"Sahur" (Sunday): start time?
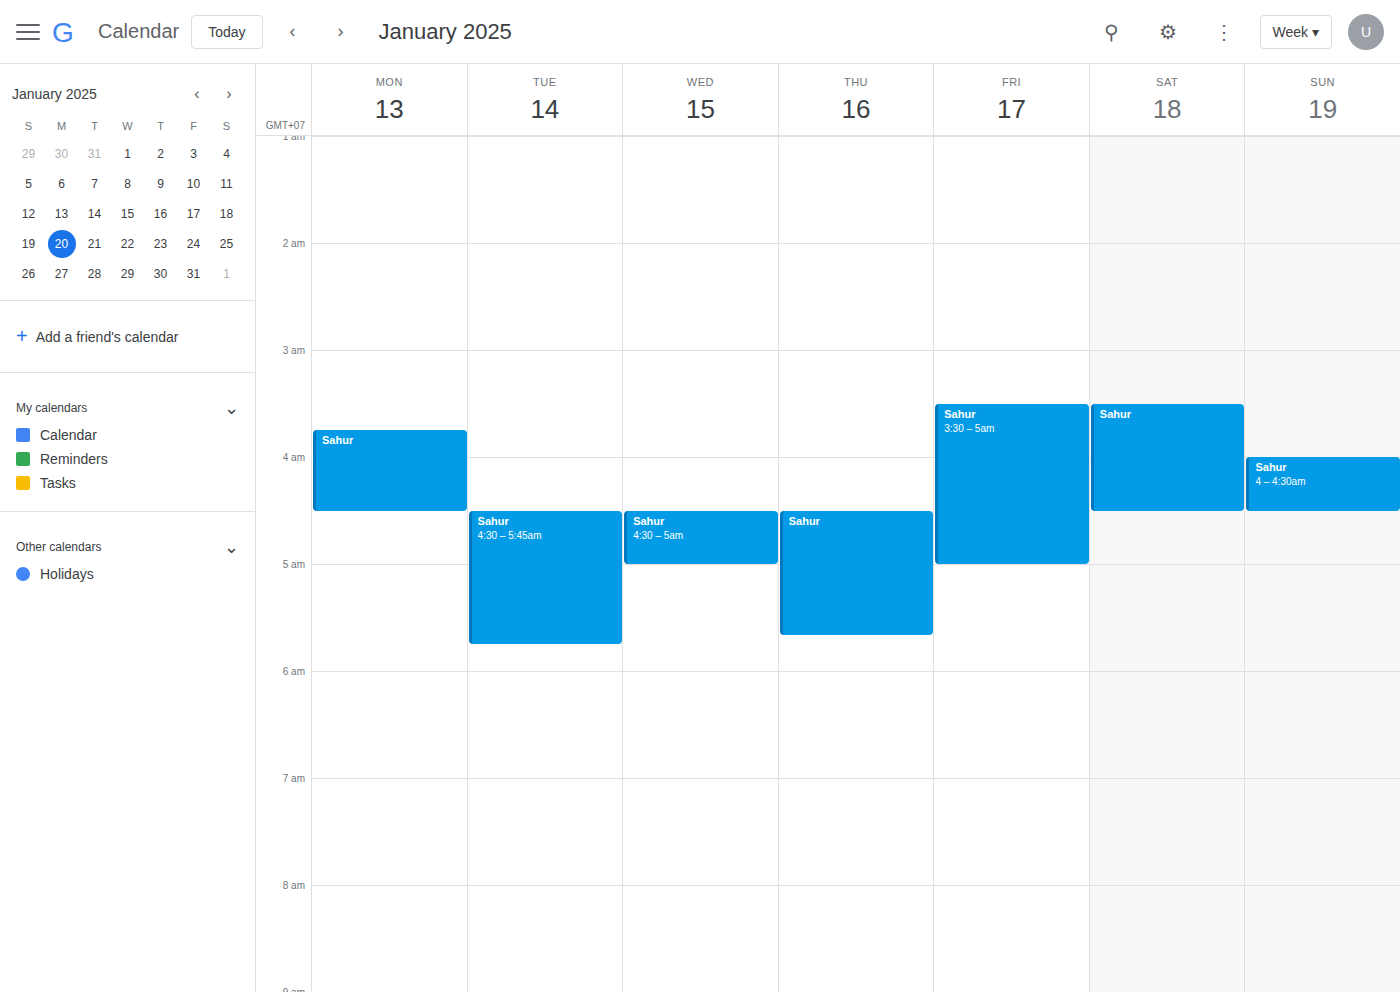
4:00 AM